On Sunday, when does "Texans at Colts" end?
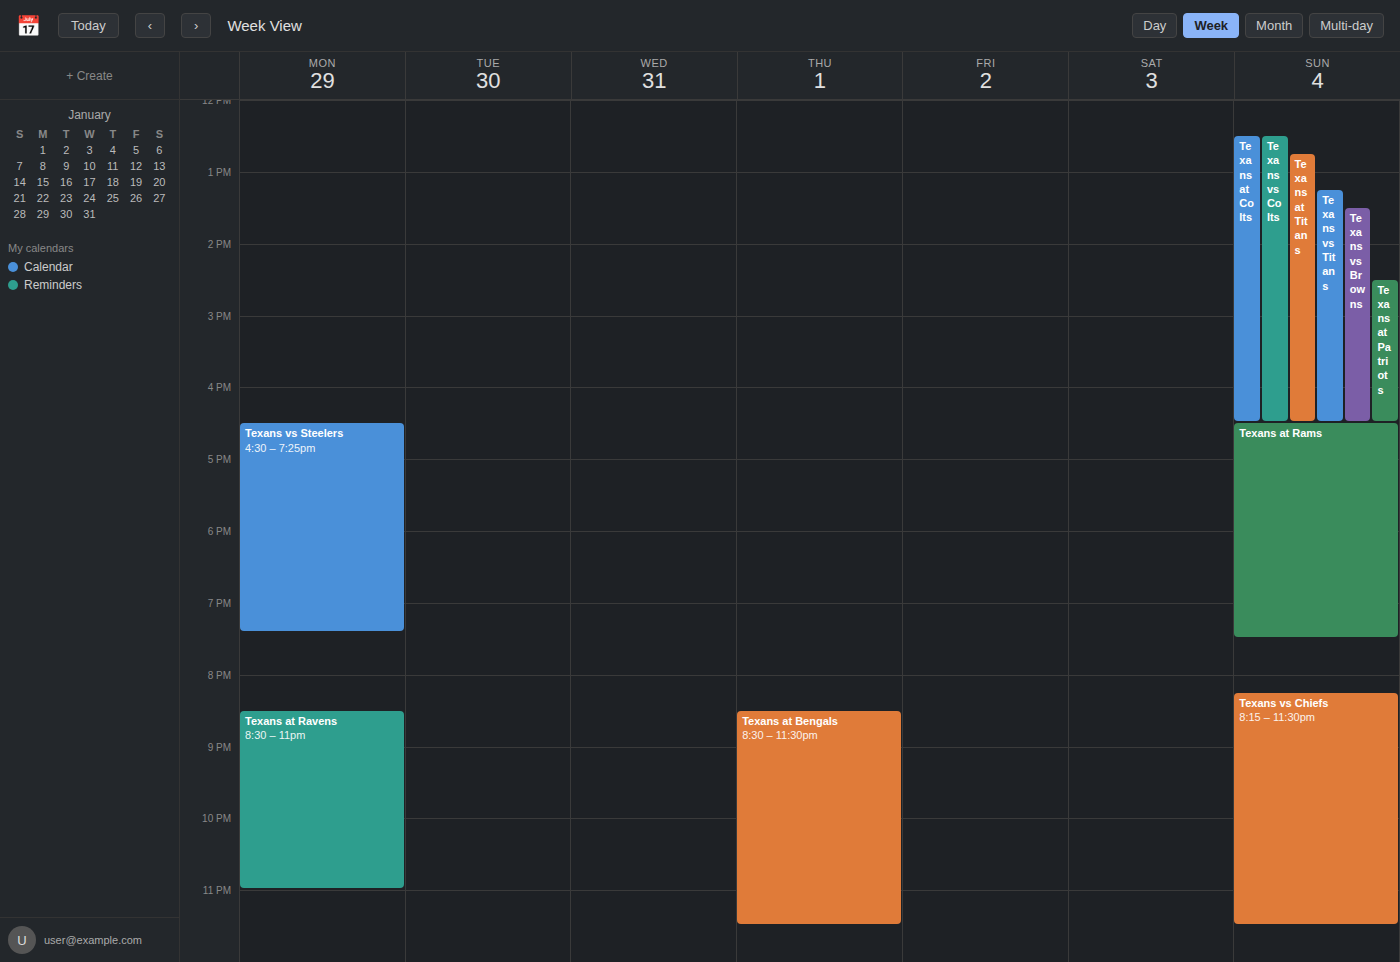
16:30